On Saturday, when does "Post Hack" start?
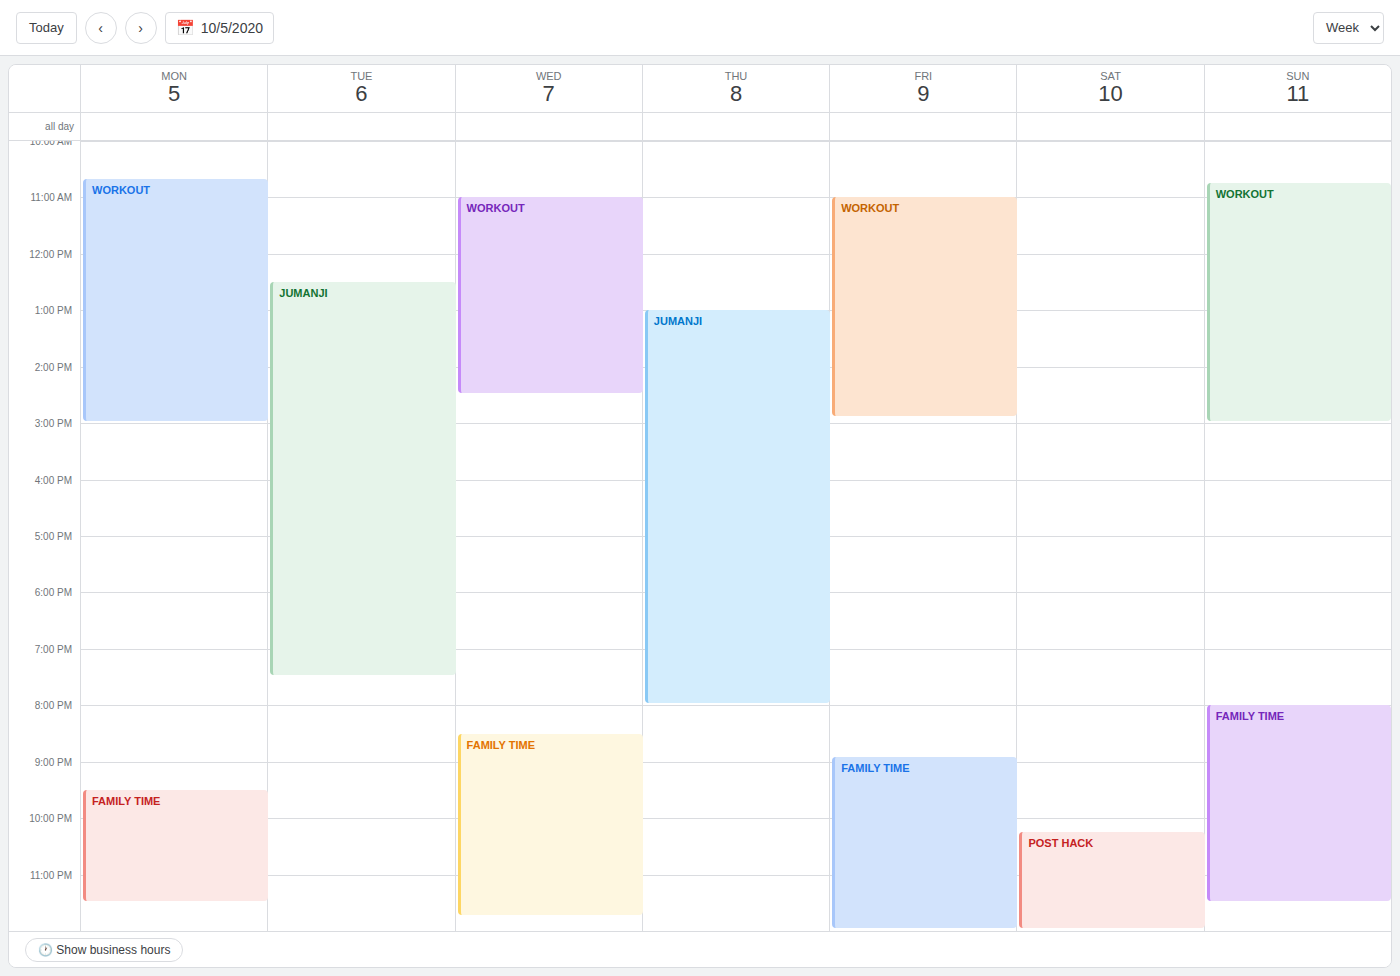
10:15 PM